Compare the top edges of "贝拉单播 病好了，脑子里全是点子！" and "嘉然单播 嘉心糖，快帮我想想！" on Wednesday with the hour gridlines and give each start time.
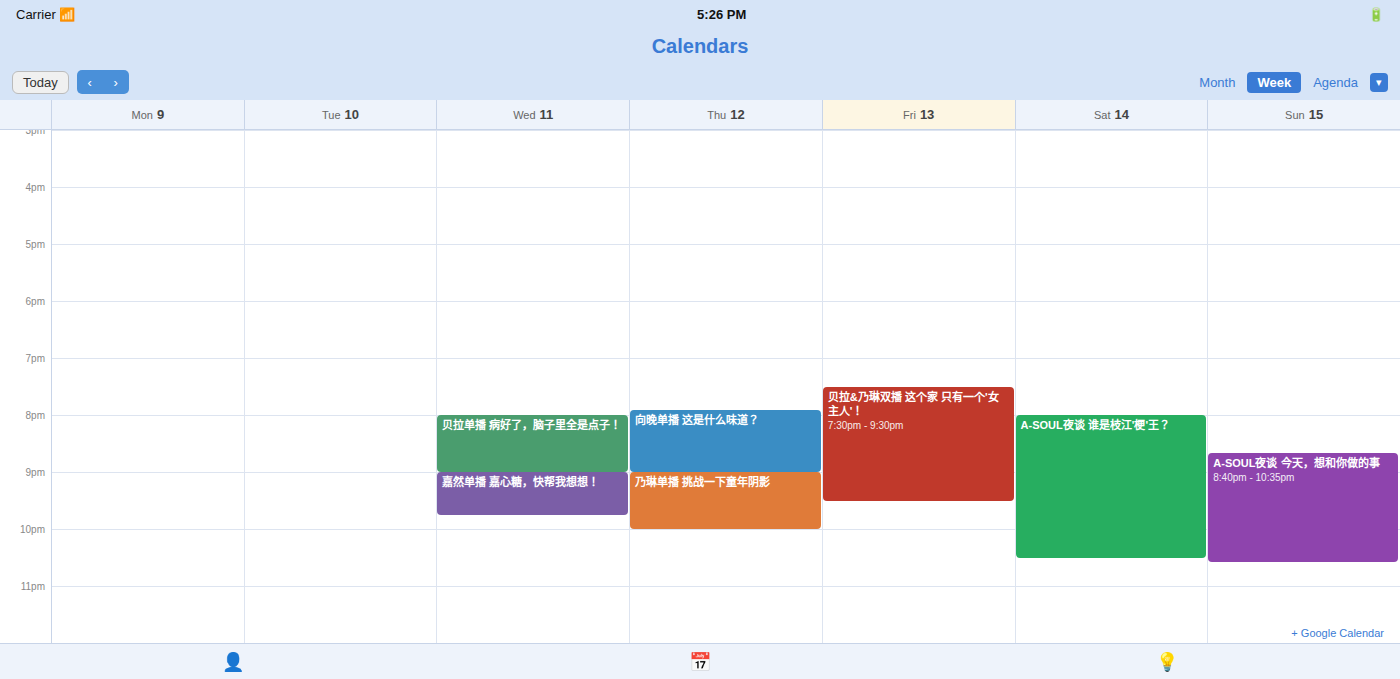
"贝拉单播 病好了，脑子里全是点子！": 20:00, exactly on the 20:00 line. "嘉然单播 嘉心糖，快帮我想想！": 21:00, exactly on the 21:00 line.